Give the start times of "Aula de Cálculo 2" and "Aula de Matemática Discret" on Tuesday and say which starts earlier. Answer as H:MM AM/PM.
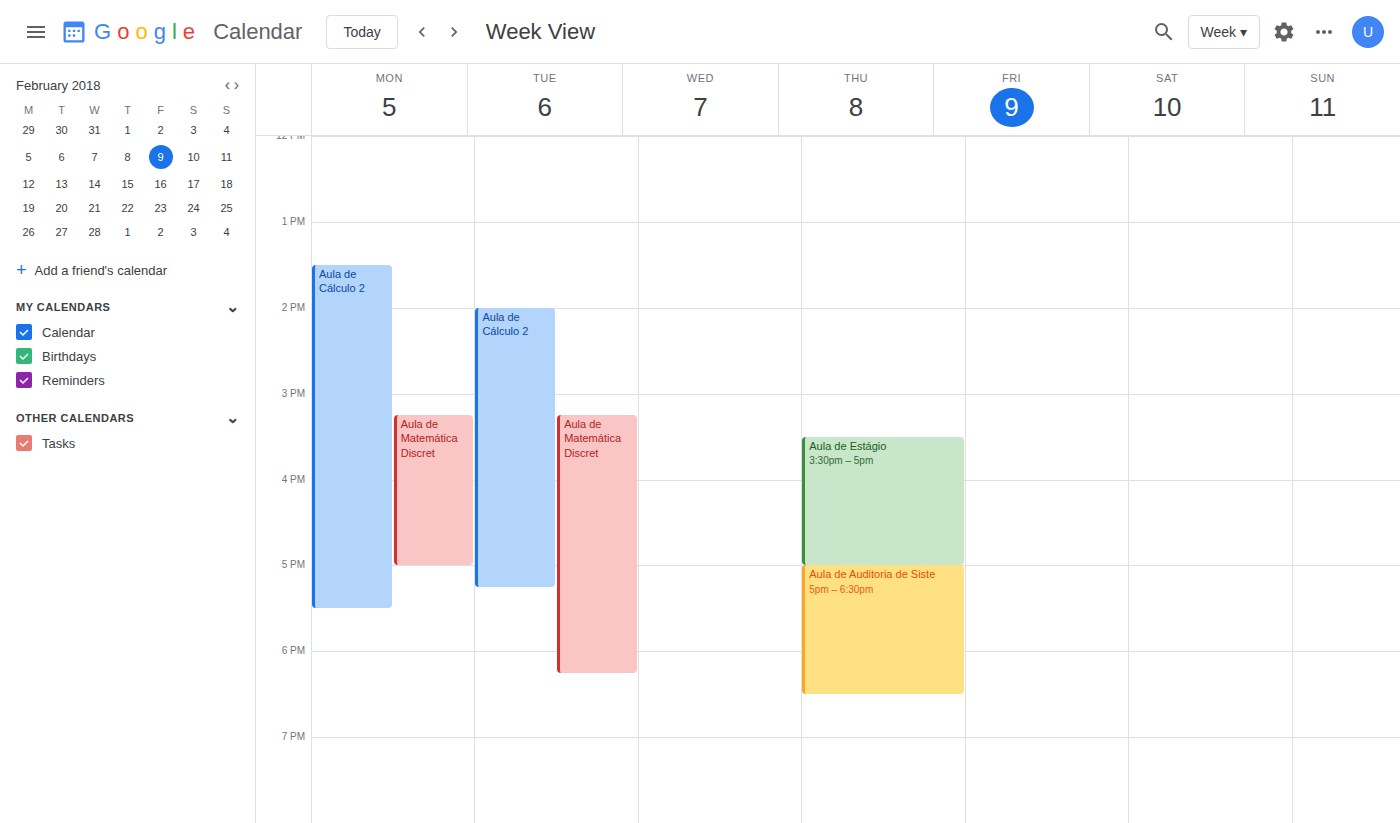
"Aula de Cálculo 2" 2:00 PM; "Aula de Matemática Discret" 3:15 PM.